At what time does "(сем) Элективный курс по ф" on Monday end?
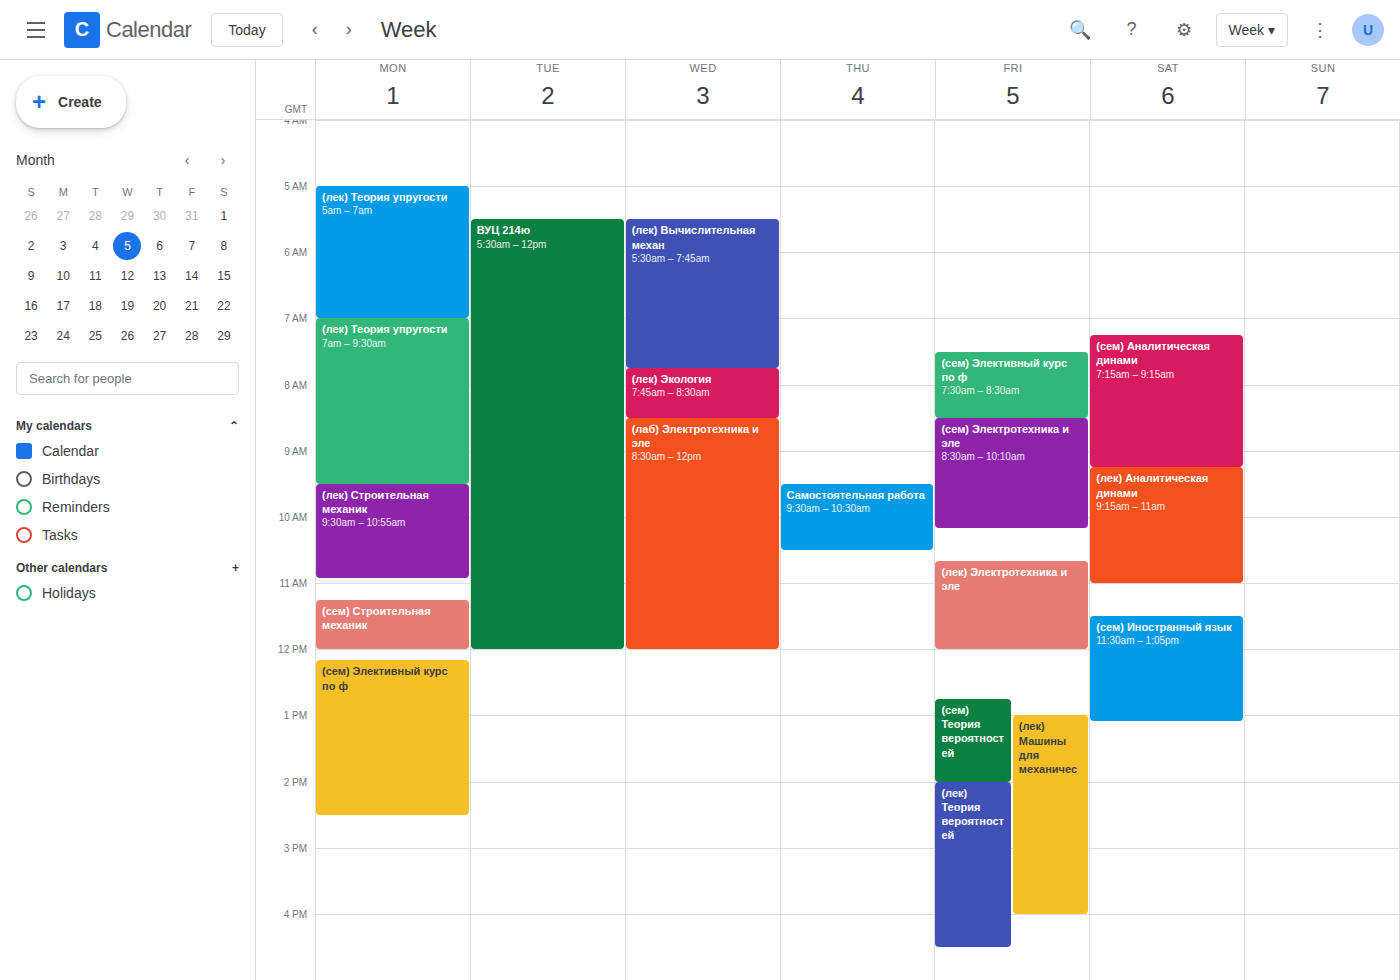
2:30 PM